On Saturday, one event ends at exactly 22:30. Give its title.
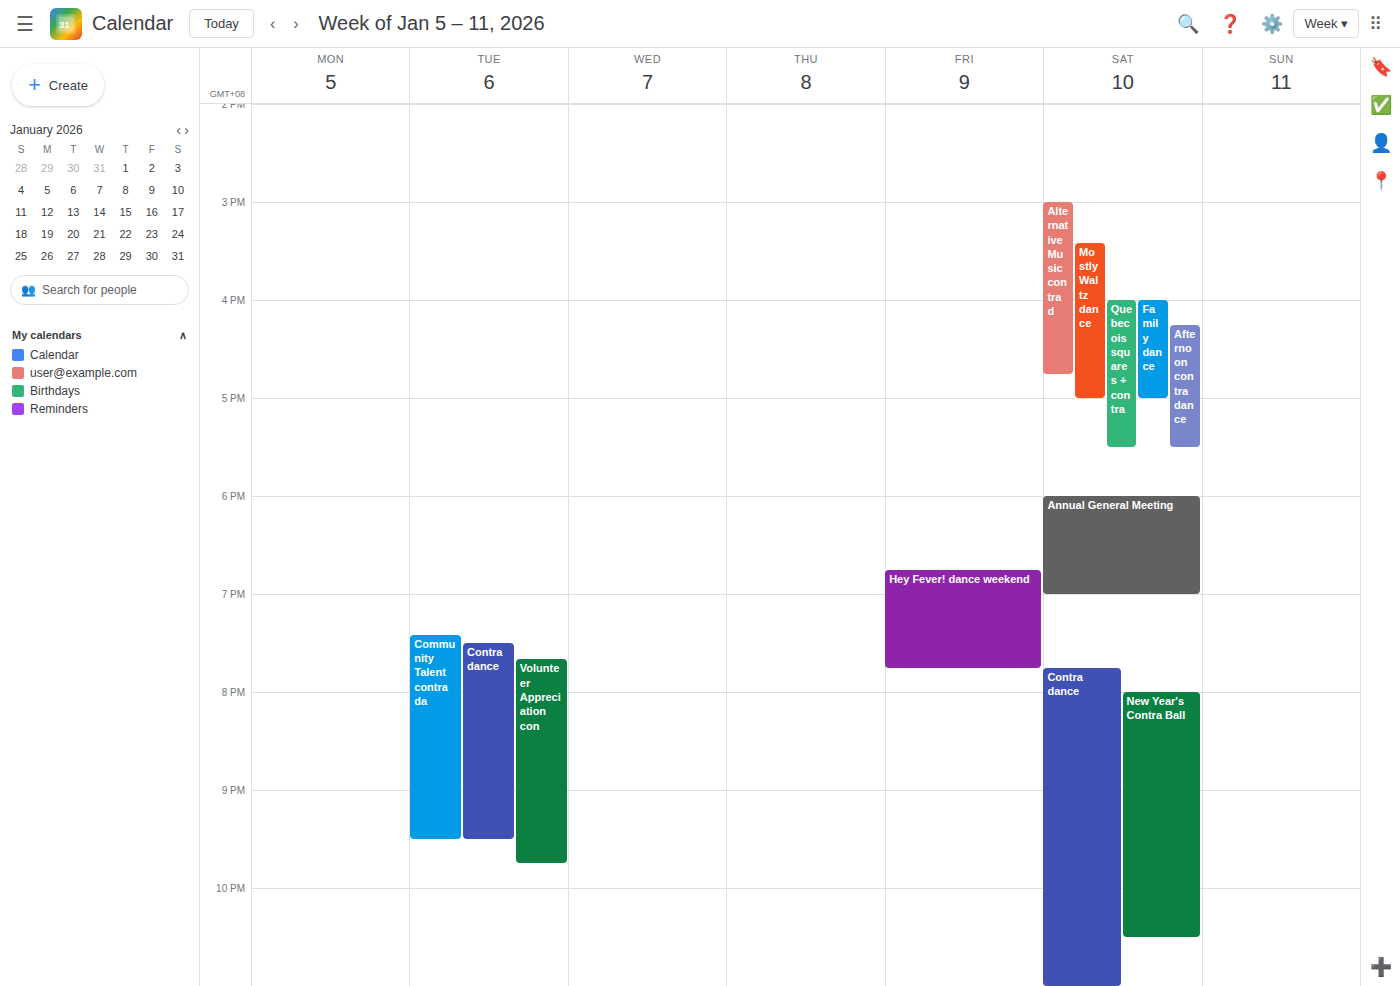
"New Year's Contra Ball"